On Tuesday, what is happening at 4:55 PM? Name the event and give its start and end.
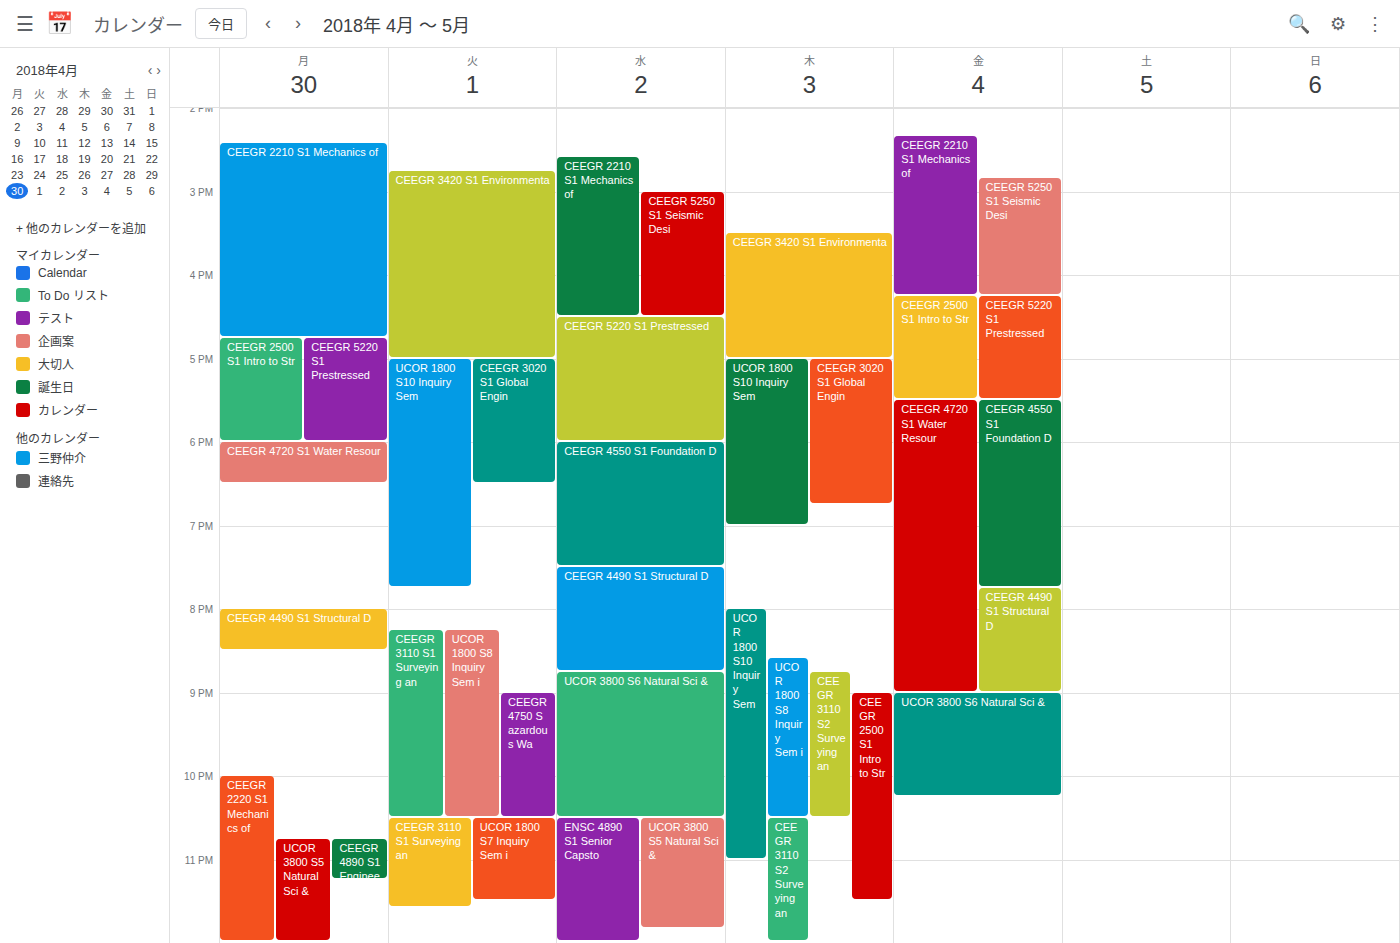
"CEEGR 3420 S1 Environmenta", 2:45 PM to 5:00 PM